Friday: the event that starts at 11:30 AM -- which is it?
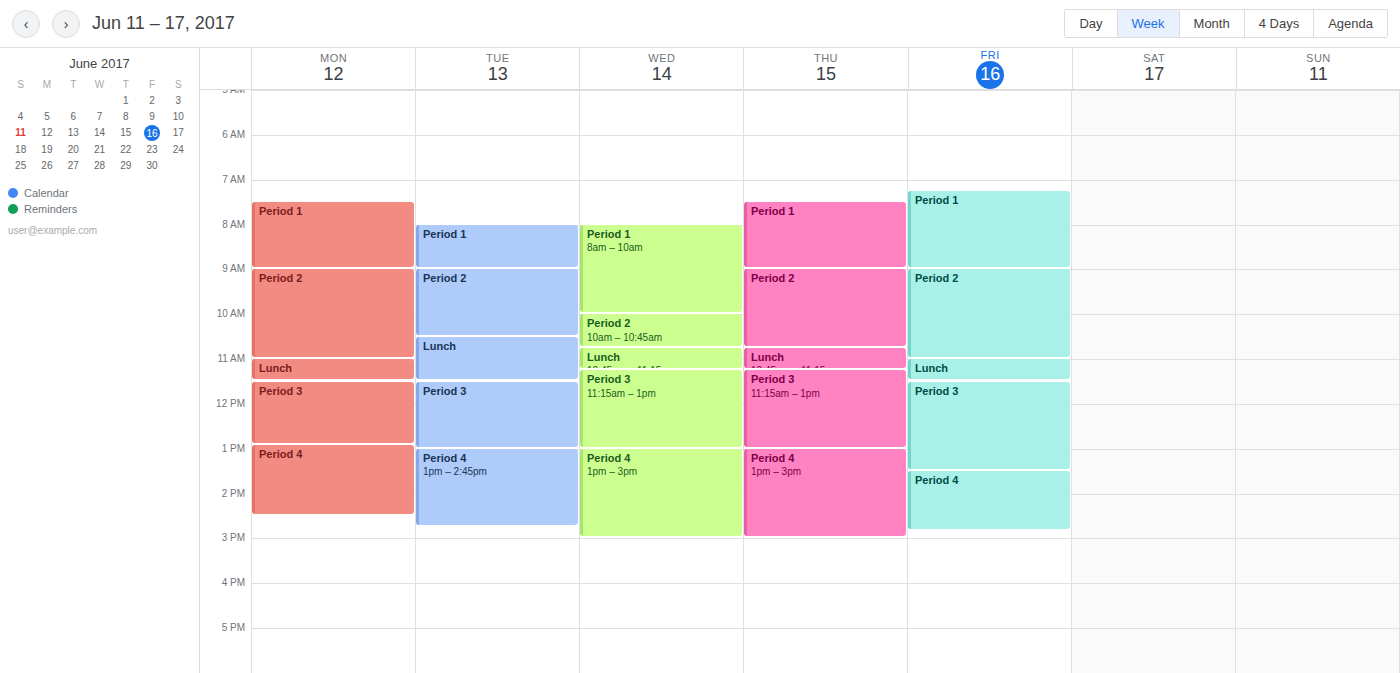
"Period 3"